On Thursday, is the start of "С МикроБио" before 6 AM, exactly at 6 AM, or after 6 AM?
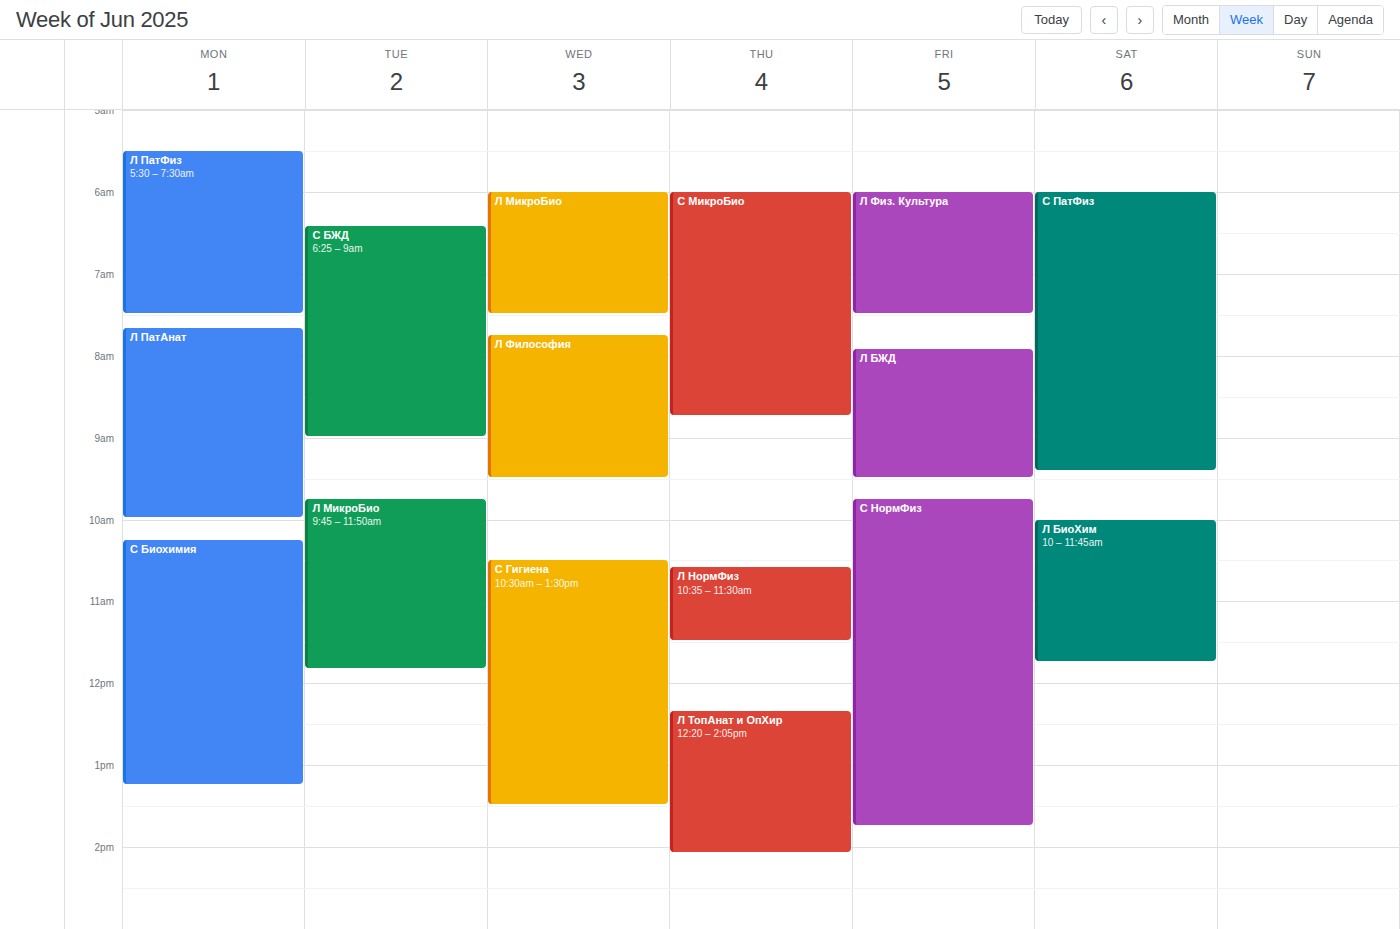
6:00 AM -- exactly at 6 AM, on the 6 AM line.